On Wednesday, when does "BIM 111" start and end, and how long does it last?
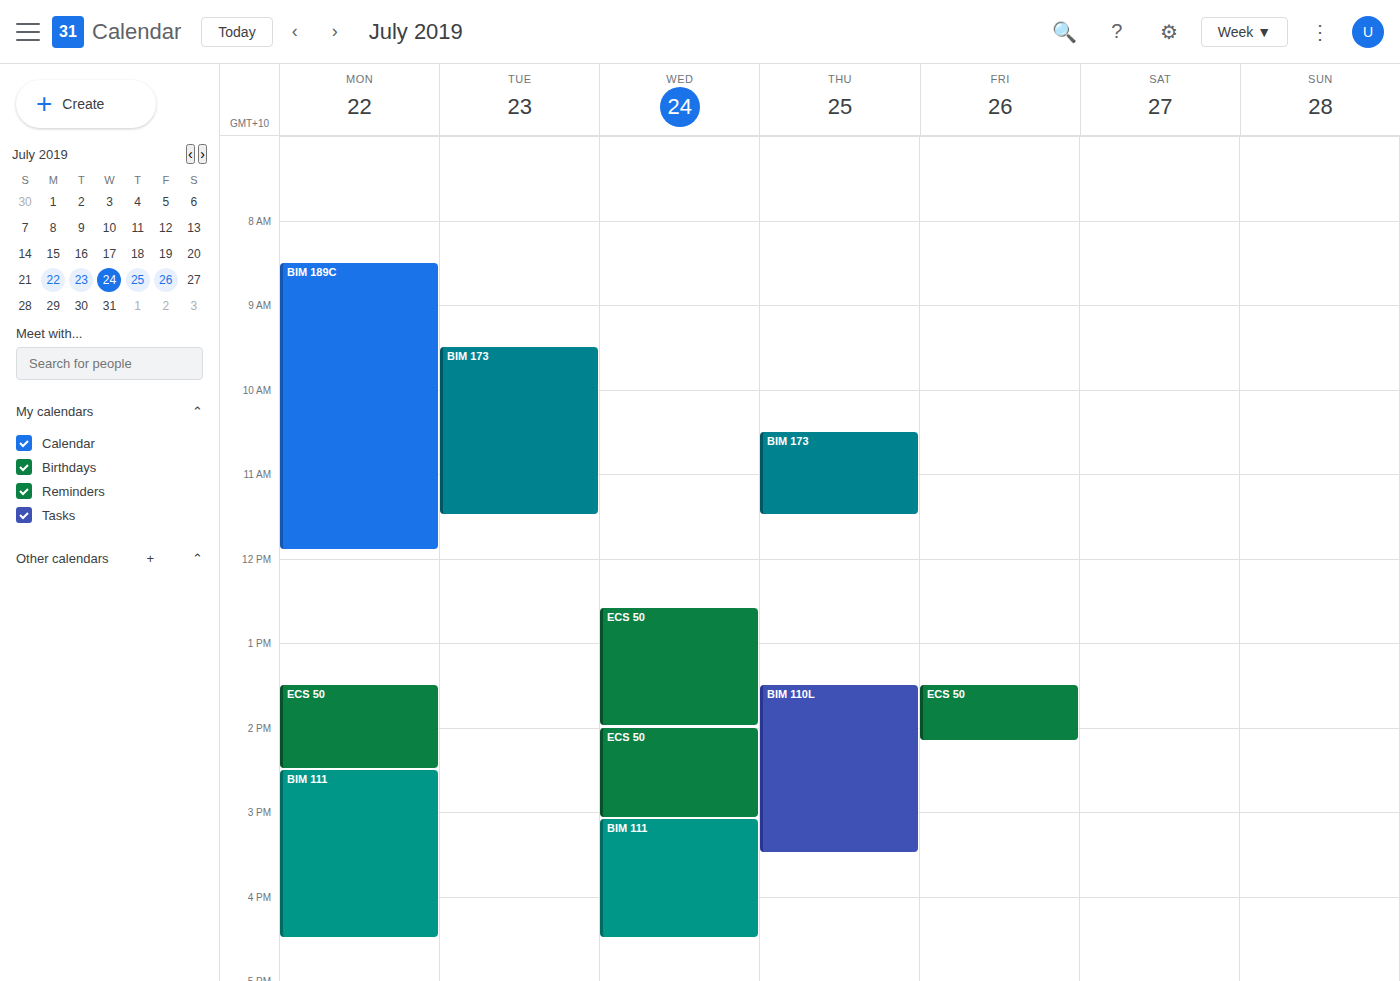
3:05 PM to 4:30 PM, 1 hour 25 minutes